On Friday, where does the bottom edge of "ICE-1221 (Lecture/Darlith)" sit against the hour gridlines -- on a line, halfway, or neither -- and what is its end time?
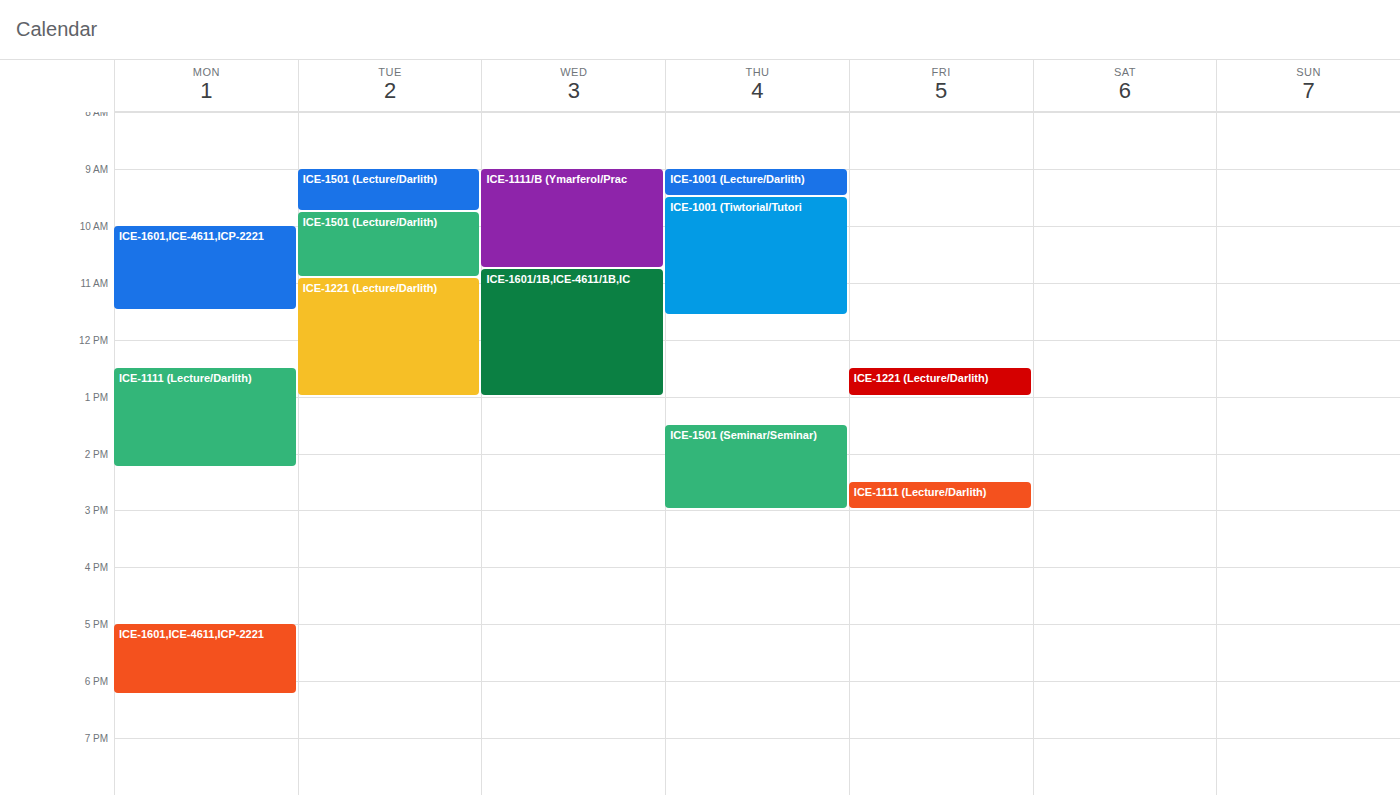
1:00 PM -- exactly on the 1 PM line.